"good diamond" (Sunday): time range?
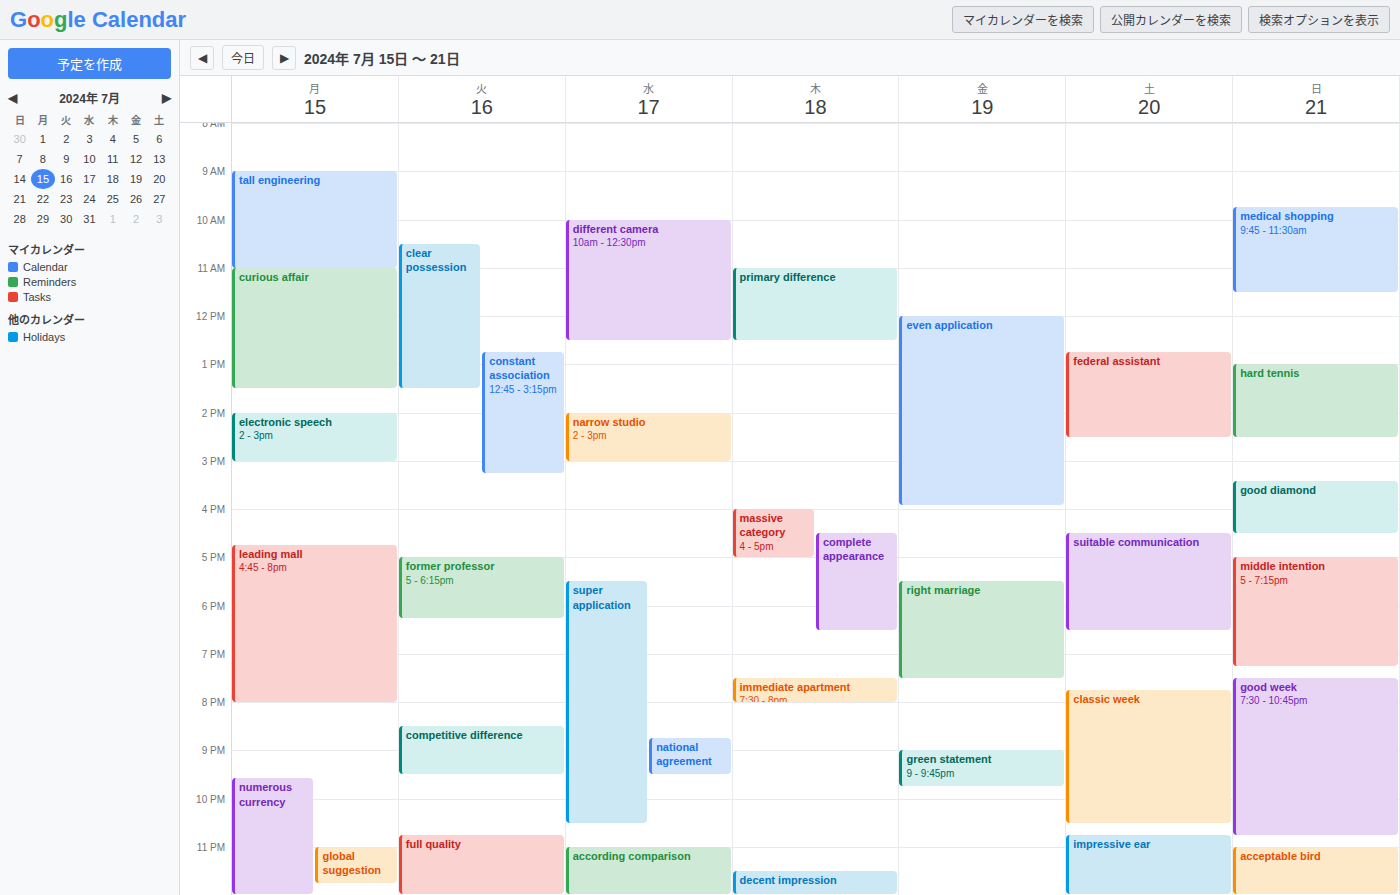
3:25 PM to 4:30 PM